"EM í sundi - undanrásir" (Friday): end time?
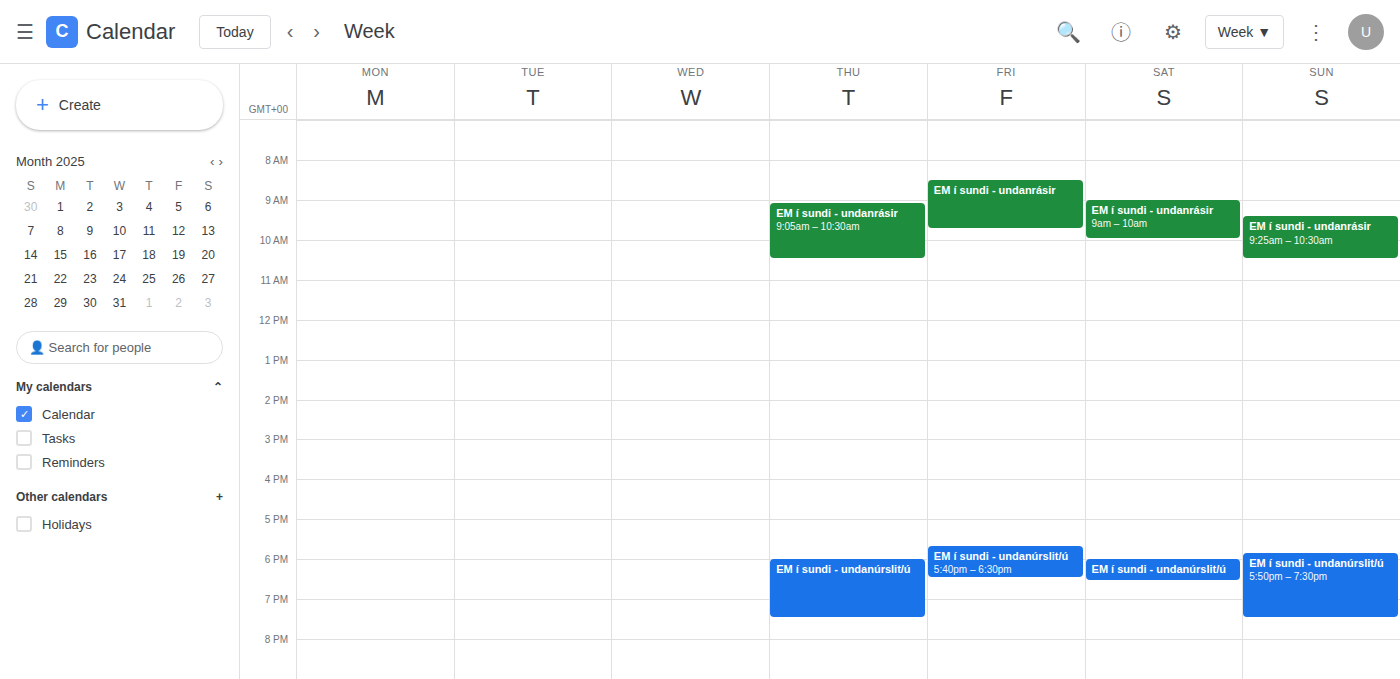
09:45